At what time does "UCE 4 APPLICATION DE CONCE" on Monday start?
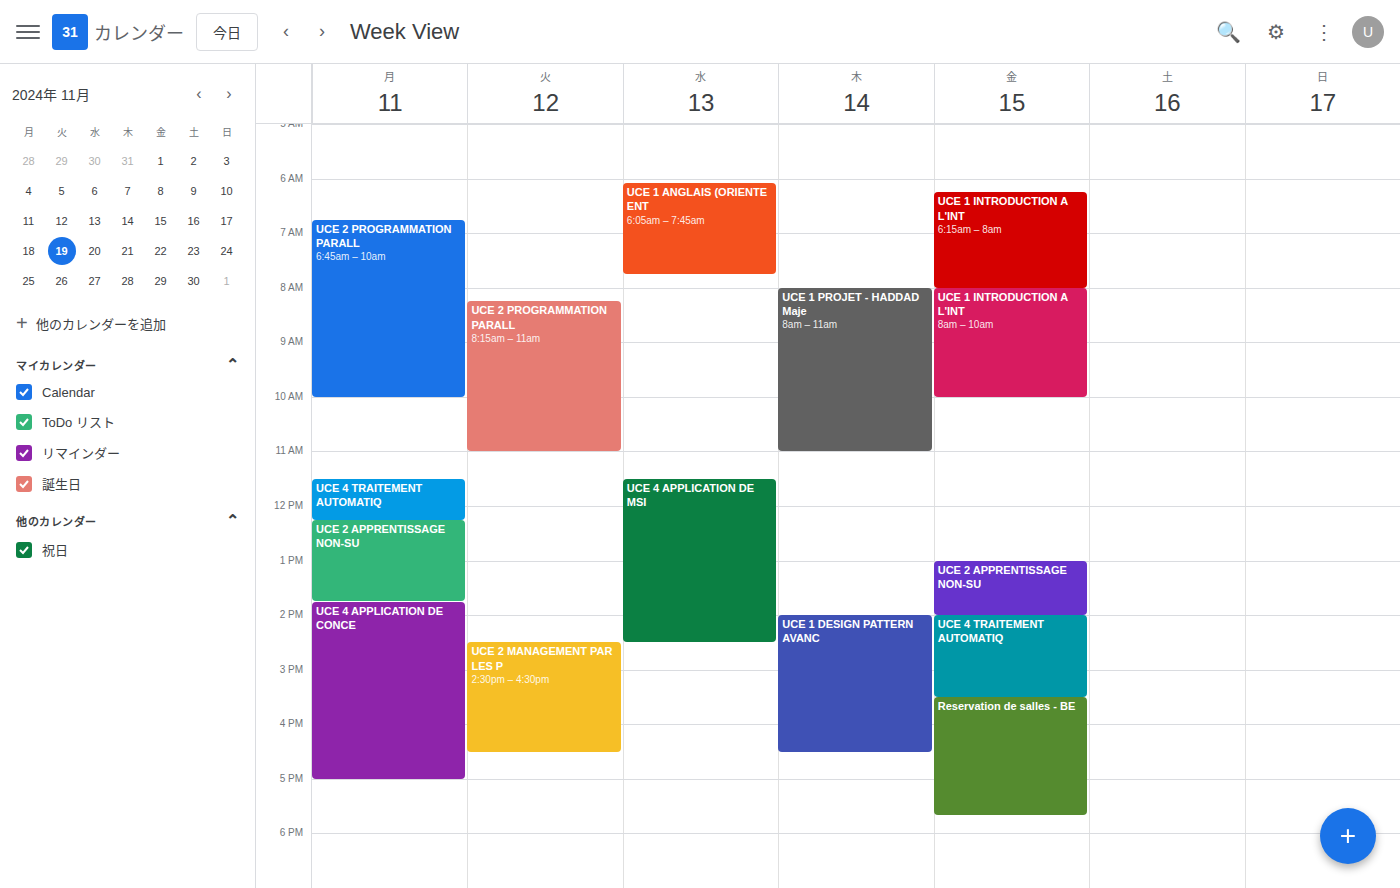
1:45 PM